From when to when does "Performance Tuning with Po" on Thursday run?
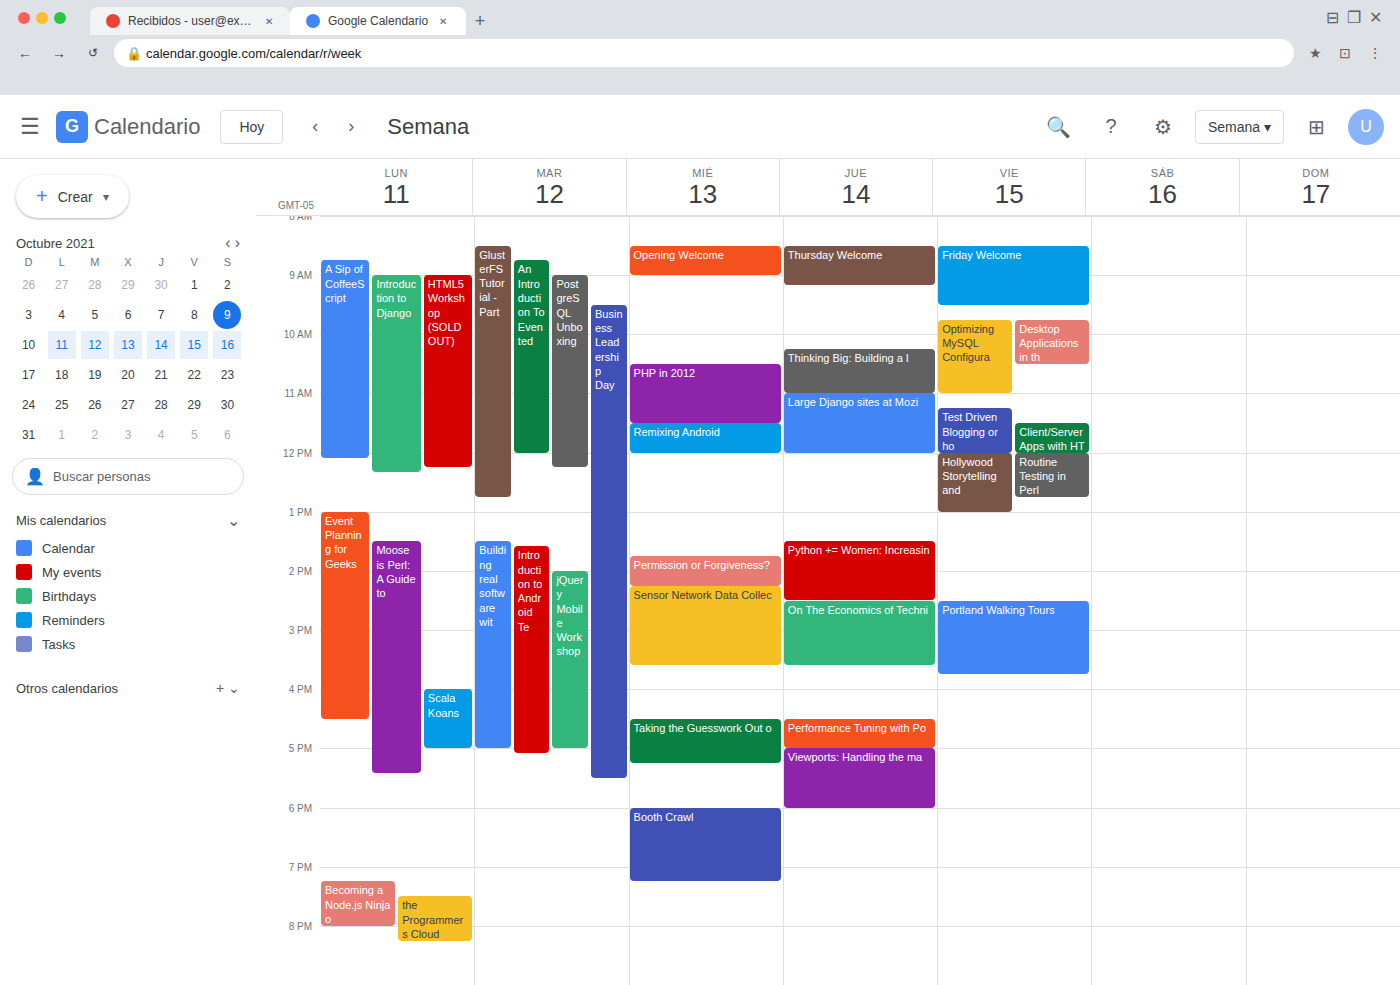
16:30 to 17:00